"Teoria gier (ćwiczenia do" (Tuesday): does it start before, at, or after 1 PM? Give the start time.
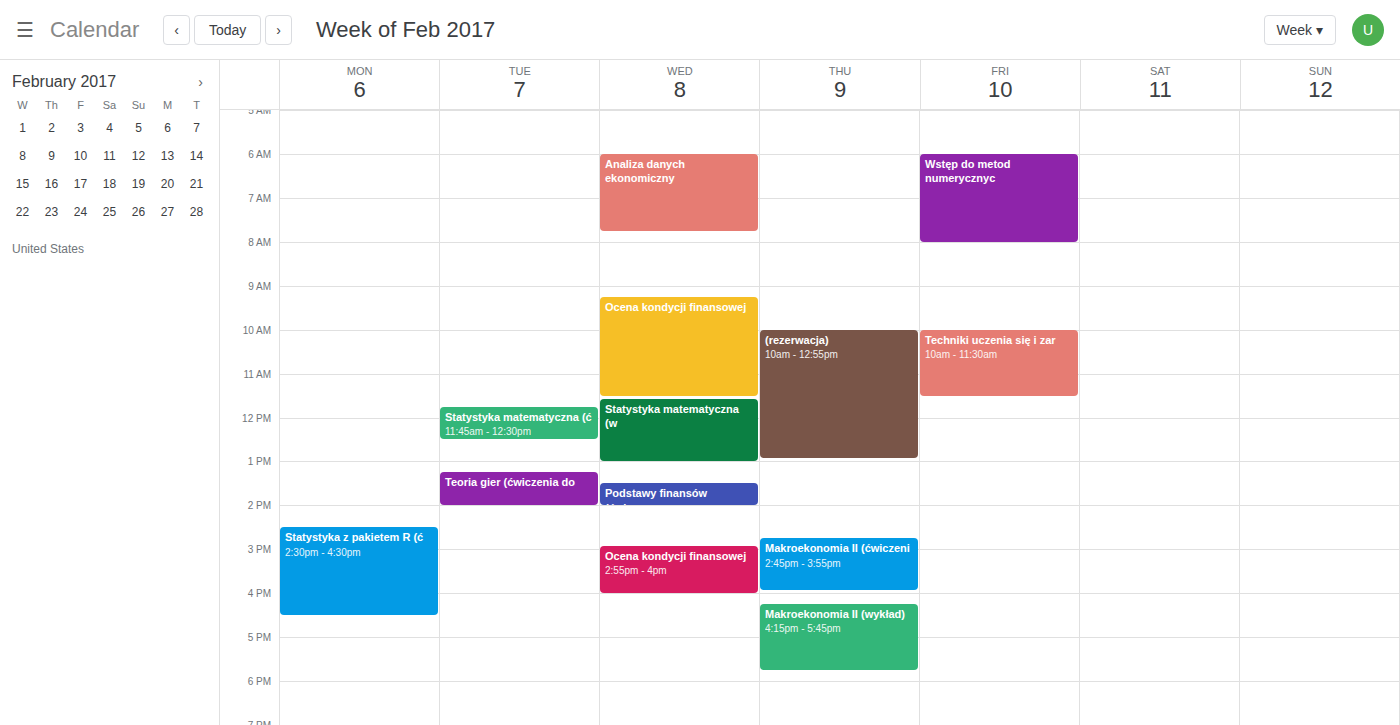
1:15 PM -- after 1 PM, 15 minutes below the 1 PM line.